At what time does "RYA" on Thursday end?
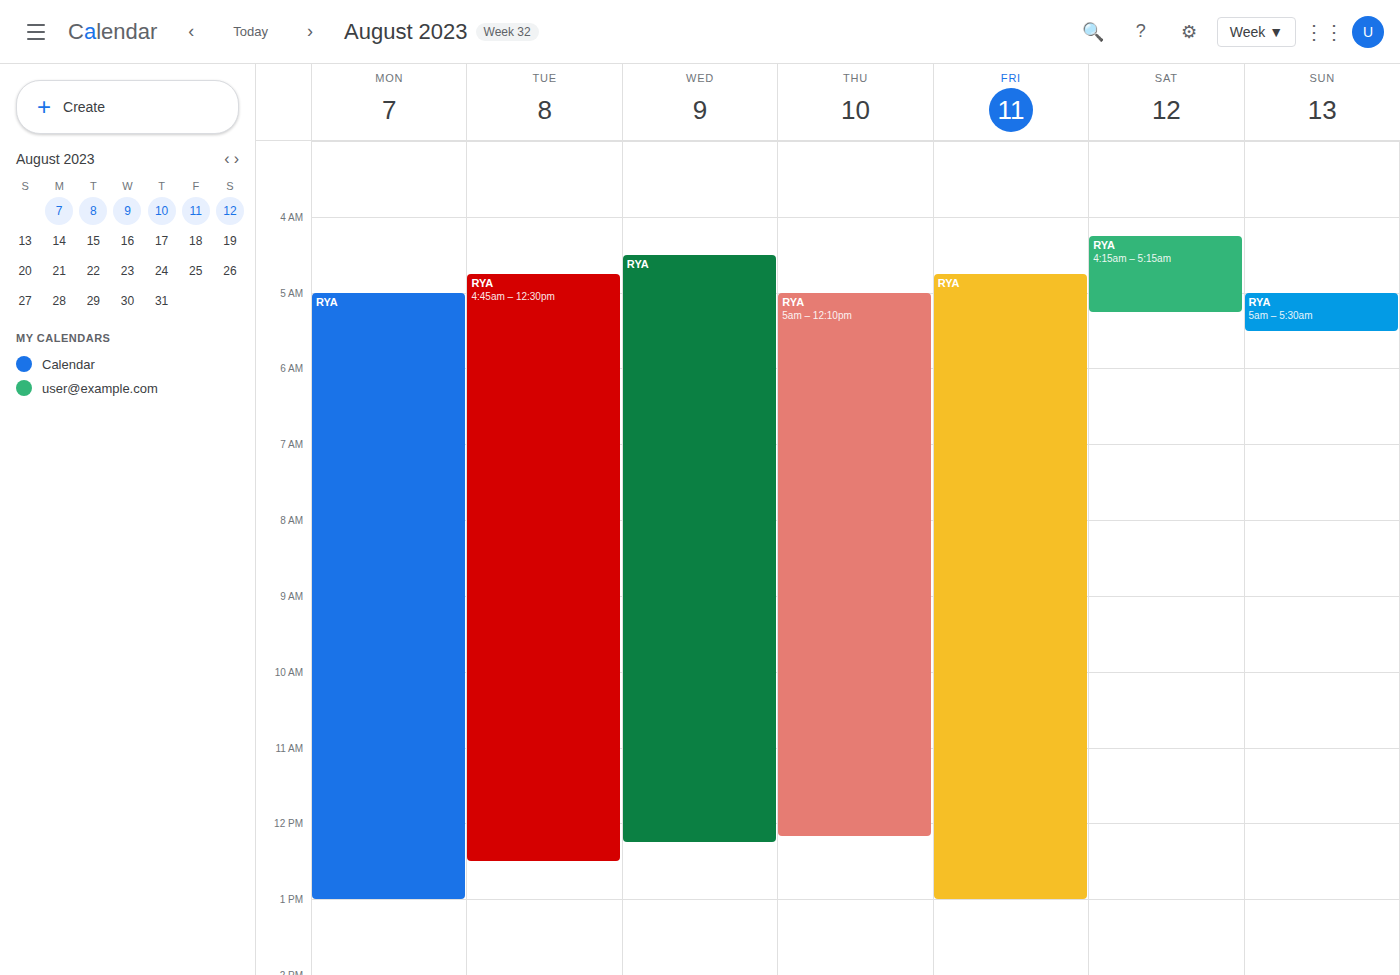
12:10 PM